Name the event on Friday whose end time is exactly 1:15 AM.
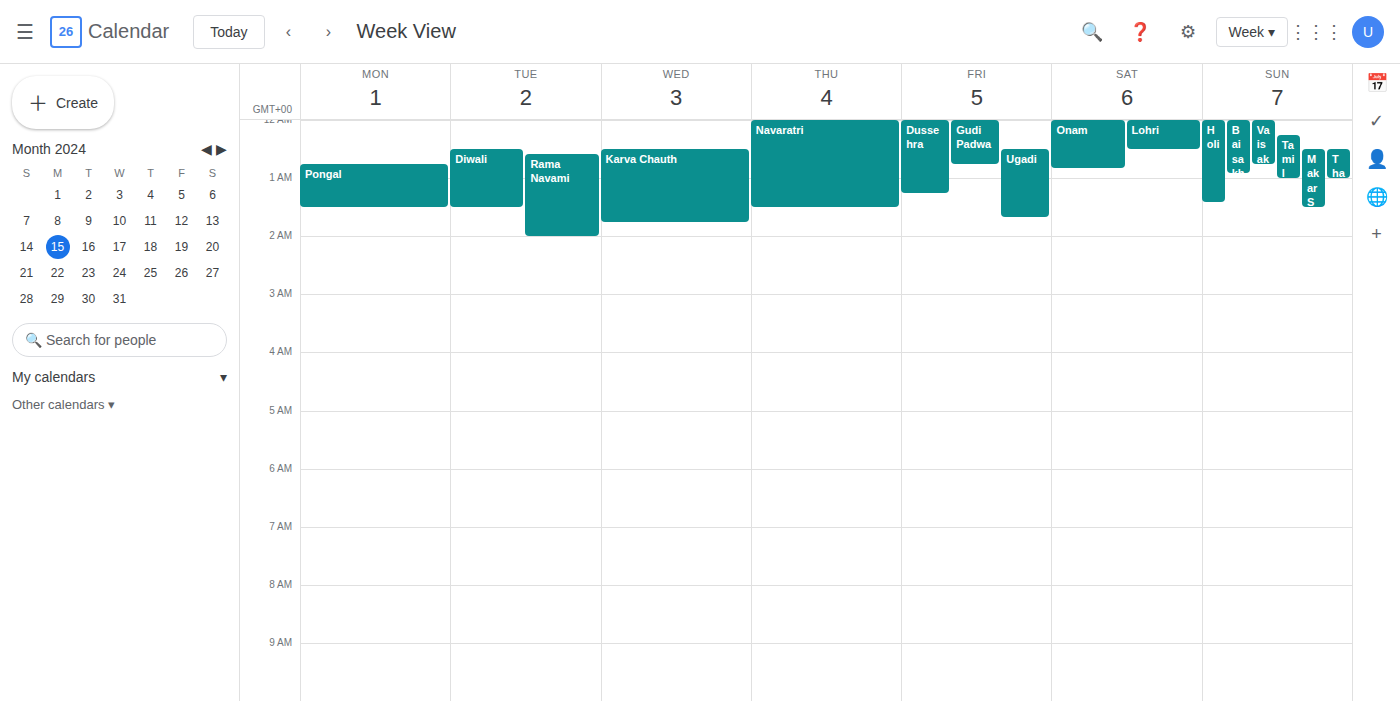
"Dussehra"